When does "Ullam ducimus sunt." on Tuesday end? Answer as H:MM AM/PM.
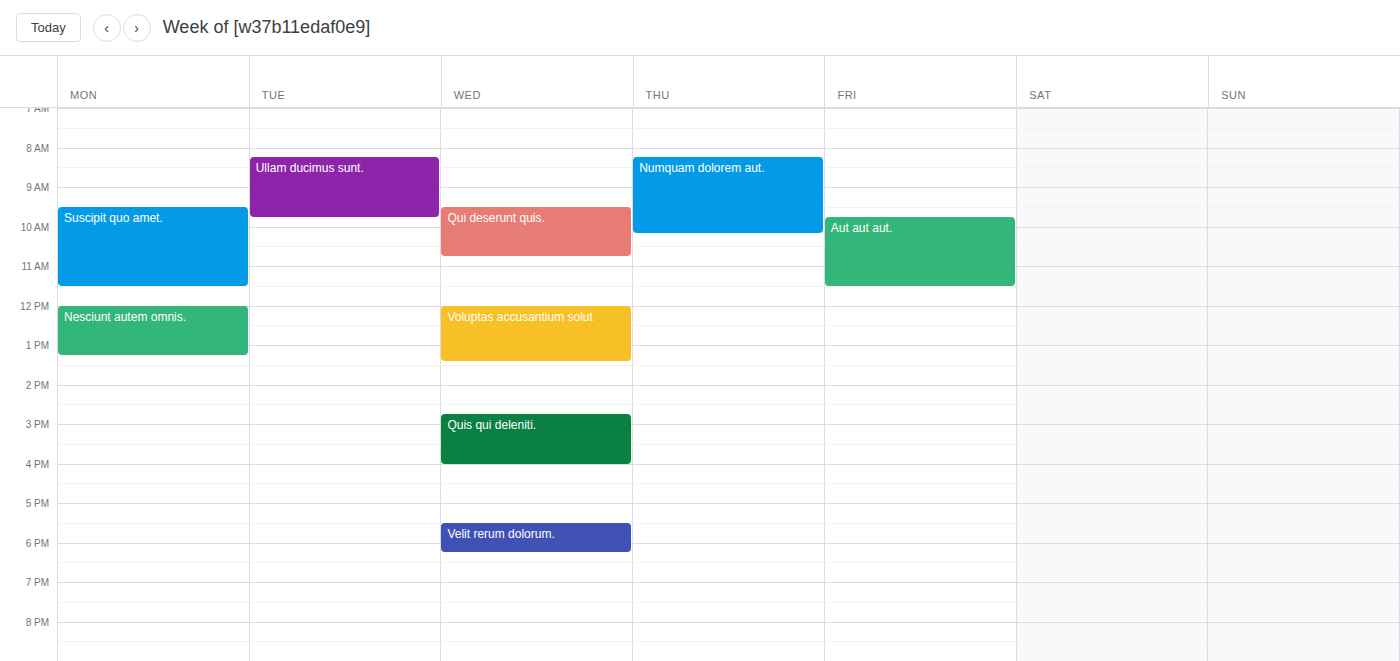
9:45 AM